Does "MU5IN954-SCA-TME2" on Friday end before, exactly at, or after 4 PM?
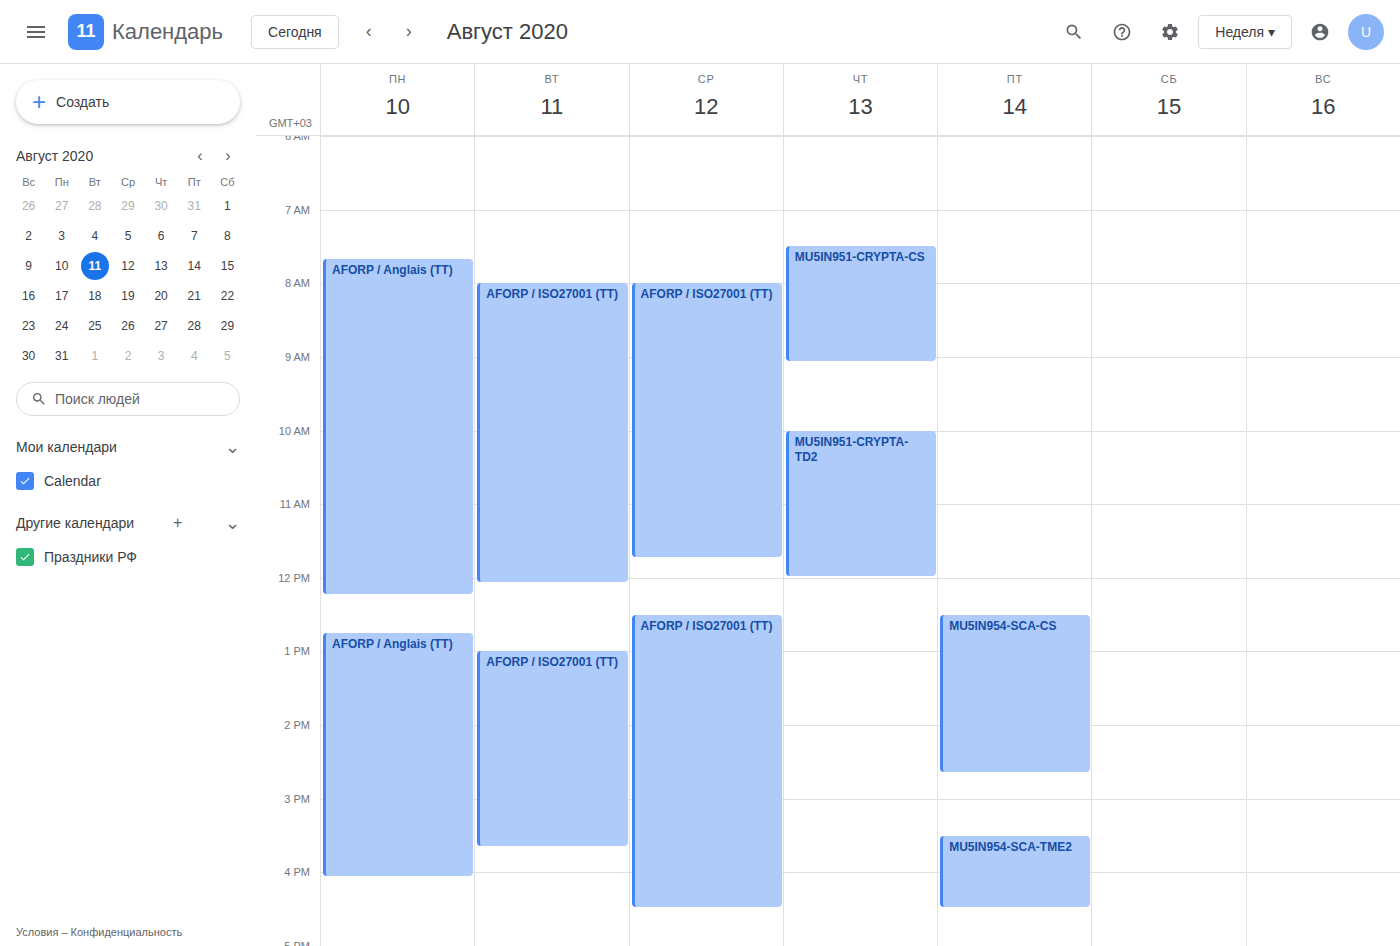
4:30 PM -- after 4 PM, 30 minutes below the 4 PM line.